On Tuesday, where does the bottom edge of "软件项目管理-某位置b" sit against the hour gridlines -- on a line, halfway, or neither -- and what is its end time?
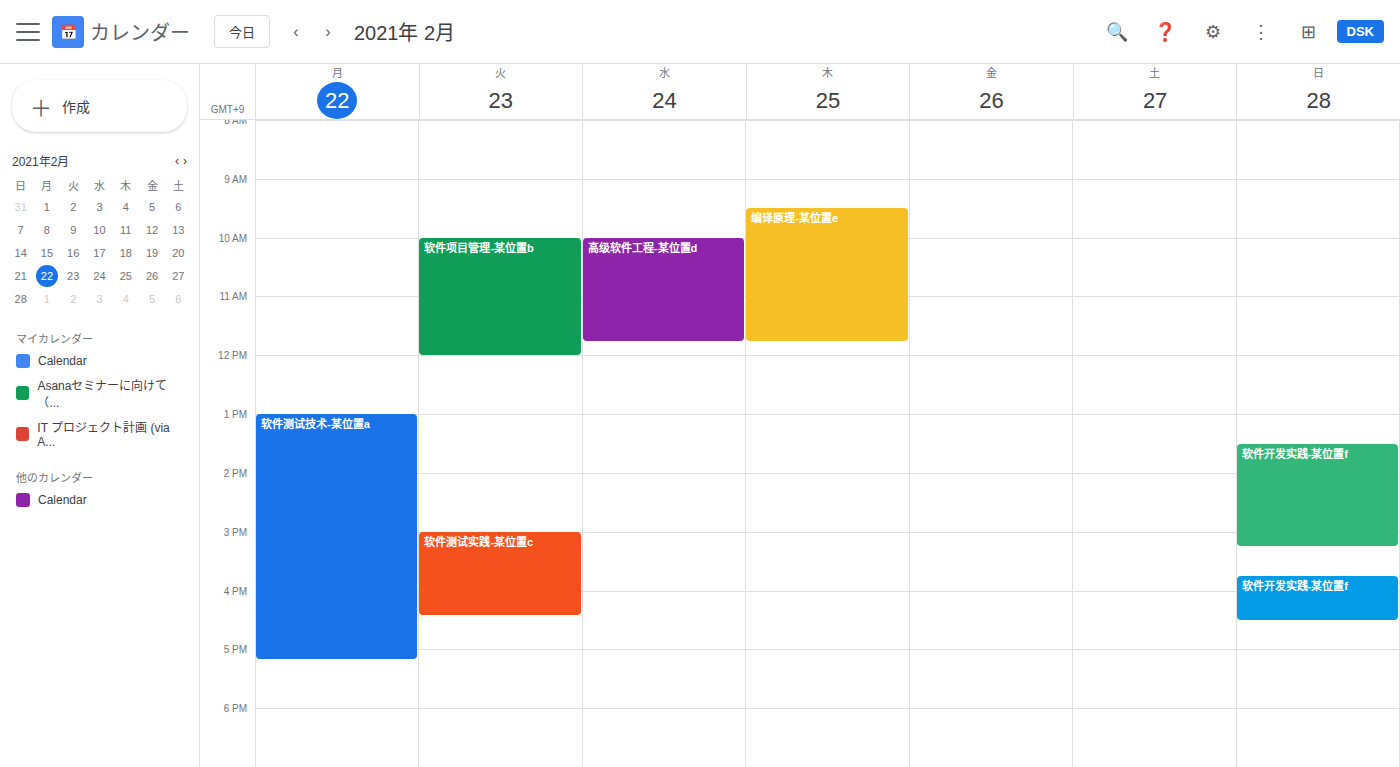
12:00 PM -- exactly on the 12 PM line.